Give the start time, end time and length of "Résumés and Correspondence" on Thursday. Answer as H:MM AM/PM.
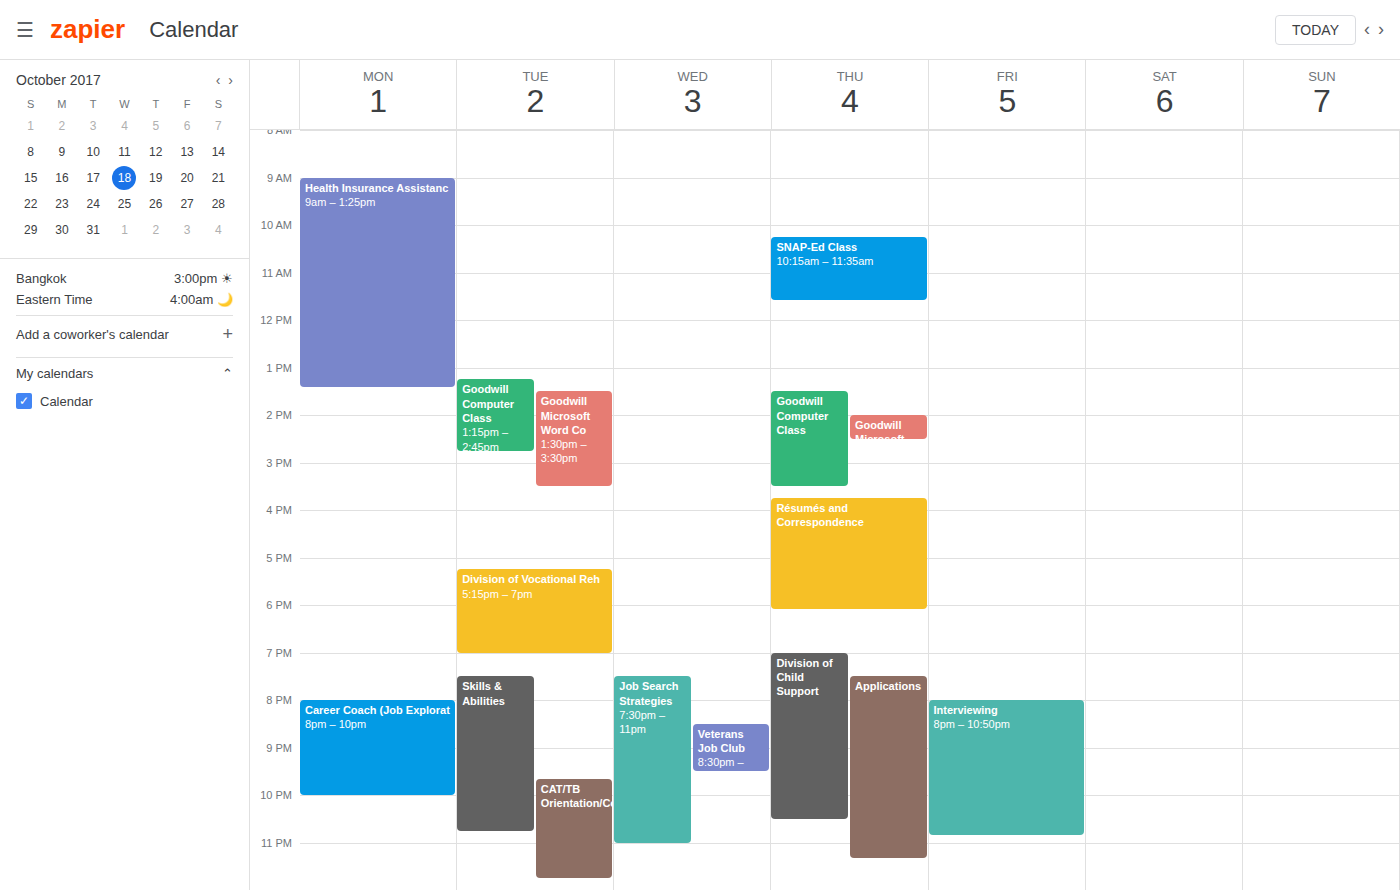
3:45 PM to 6:05 PM, 2 hours 20 minutes